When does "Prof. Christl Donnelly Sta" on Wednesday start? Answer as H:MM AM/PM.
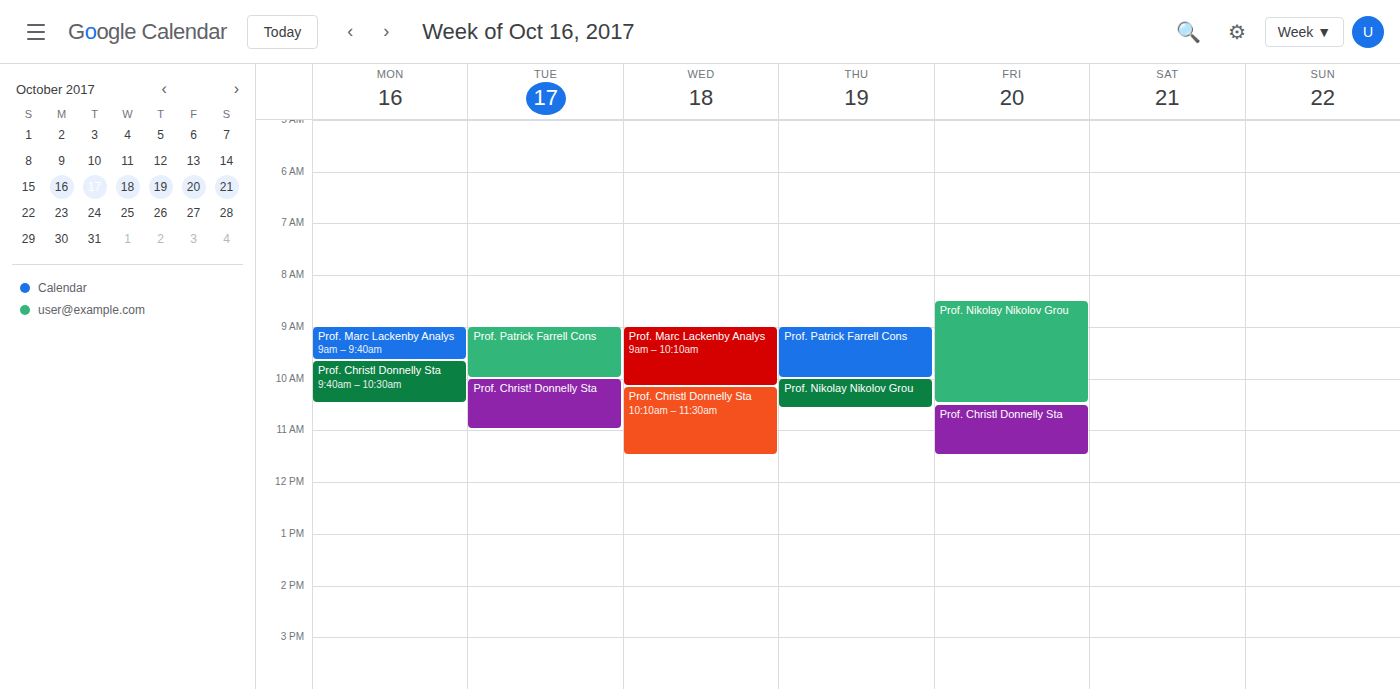
10:10 AM